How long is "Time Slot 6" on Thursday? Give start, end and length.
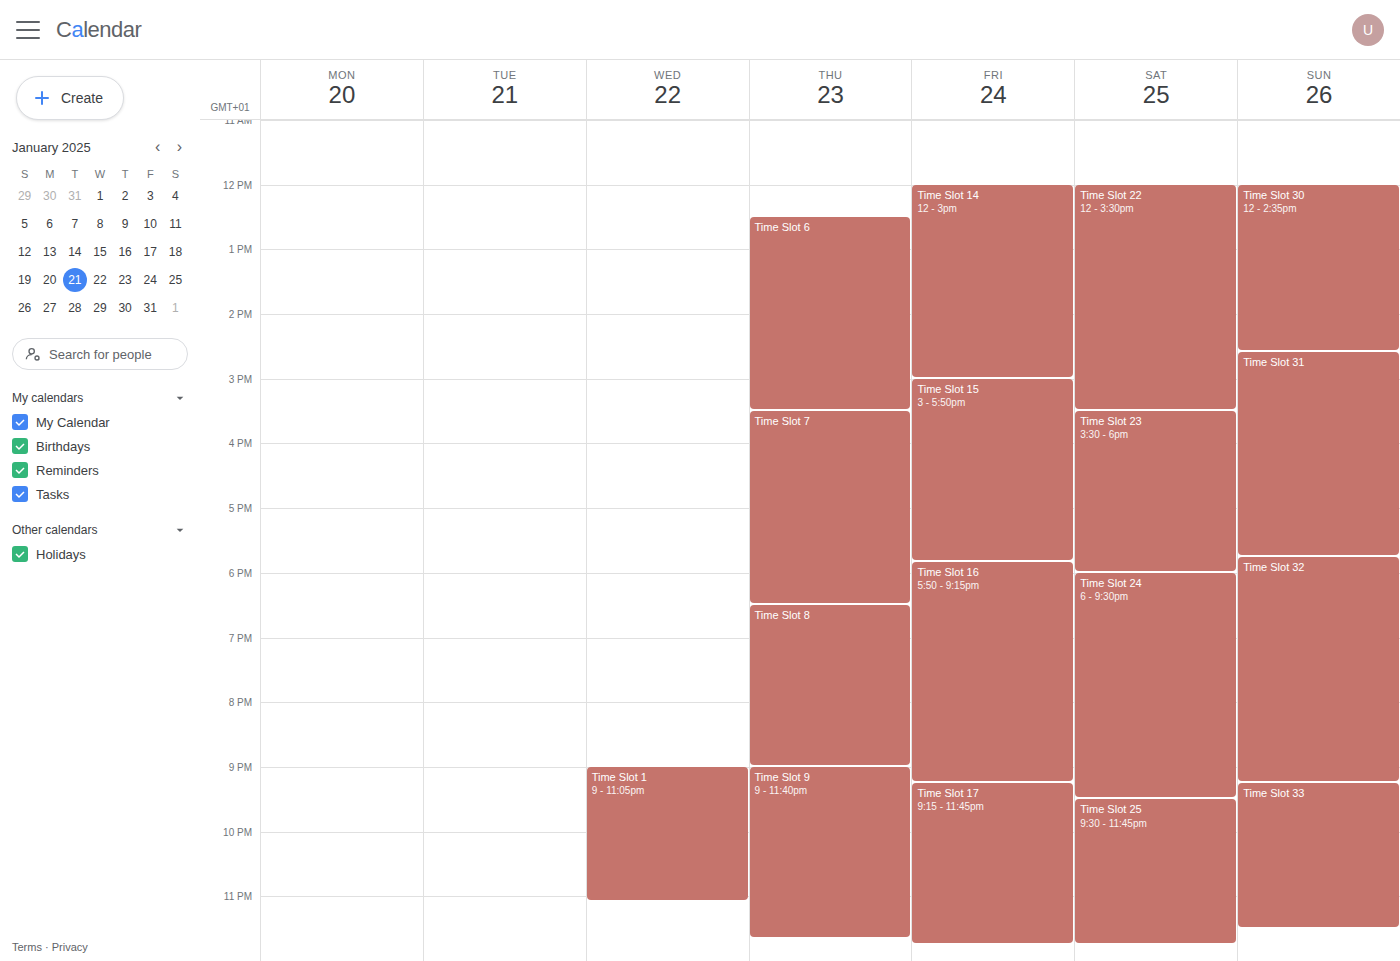
12:30 PM to 3:30 PM, 3 hours